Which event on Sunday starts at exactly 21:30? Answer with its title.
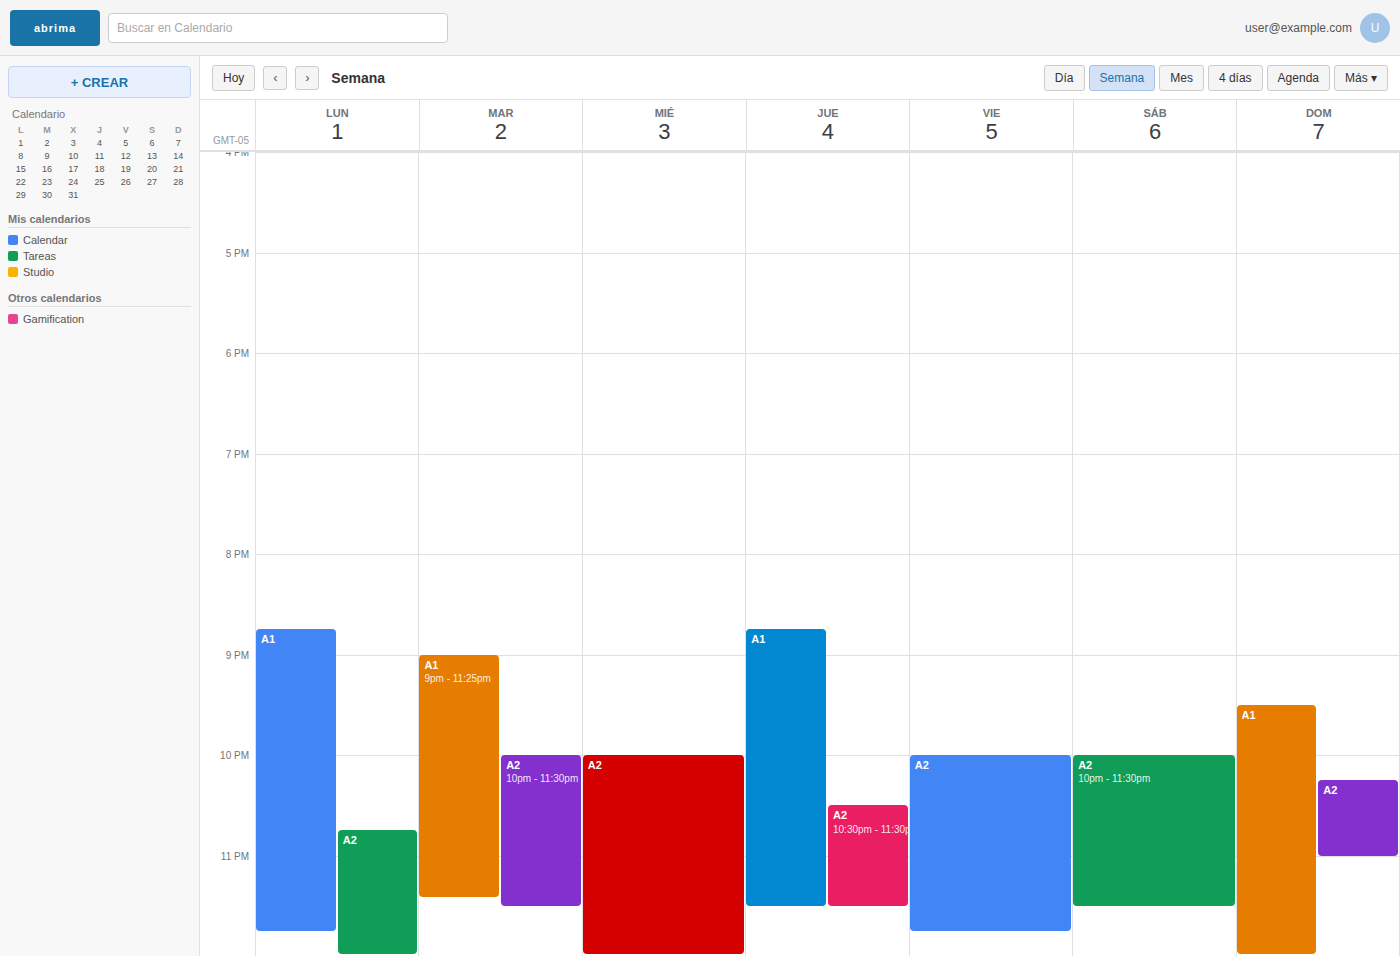
"A1"